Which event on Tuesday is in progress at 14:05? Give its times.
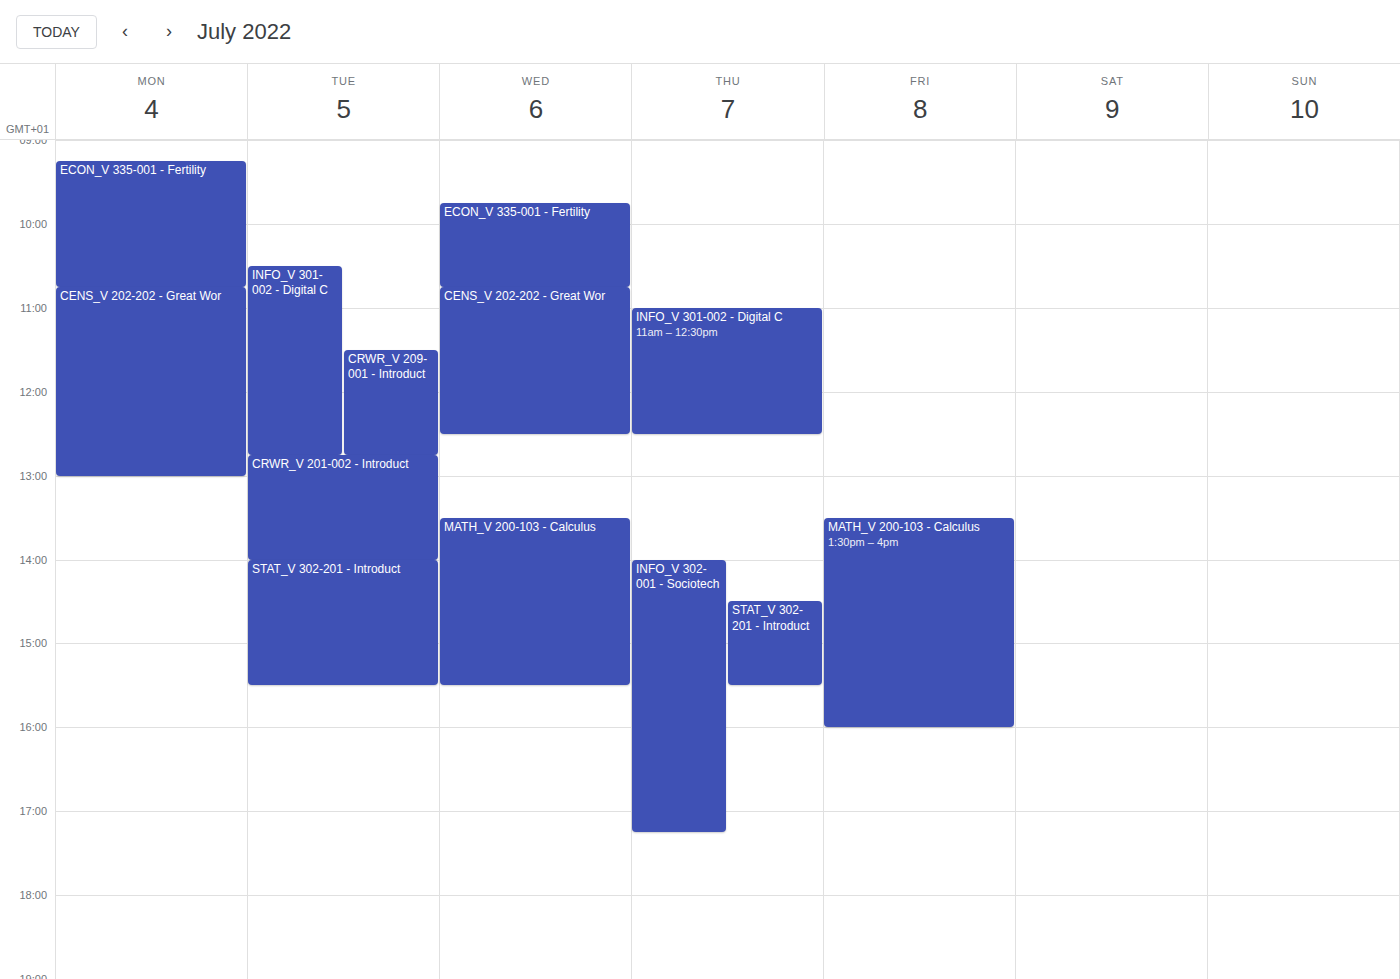
"STAT_V 302-201 - Introduct", 14:00 to 15:30